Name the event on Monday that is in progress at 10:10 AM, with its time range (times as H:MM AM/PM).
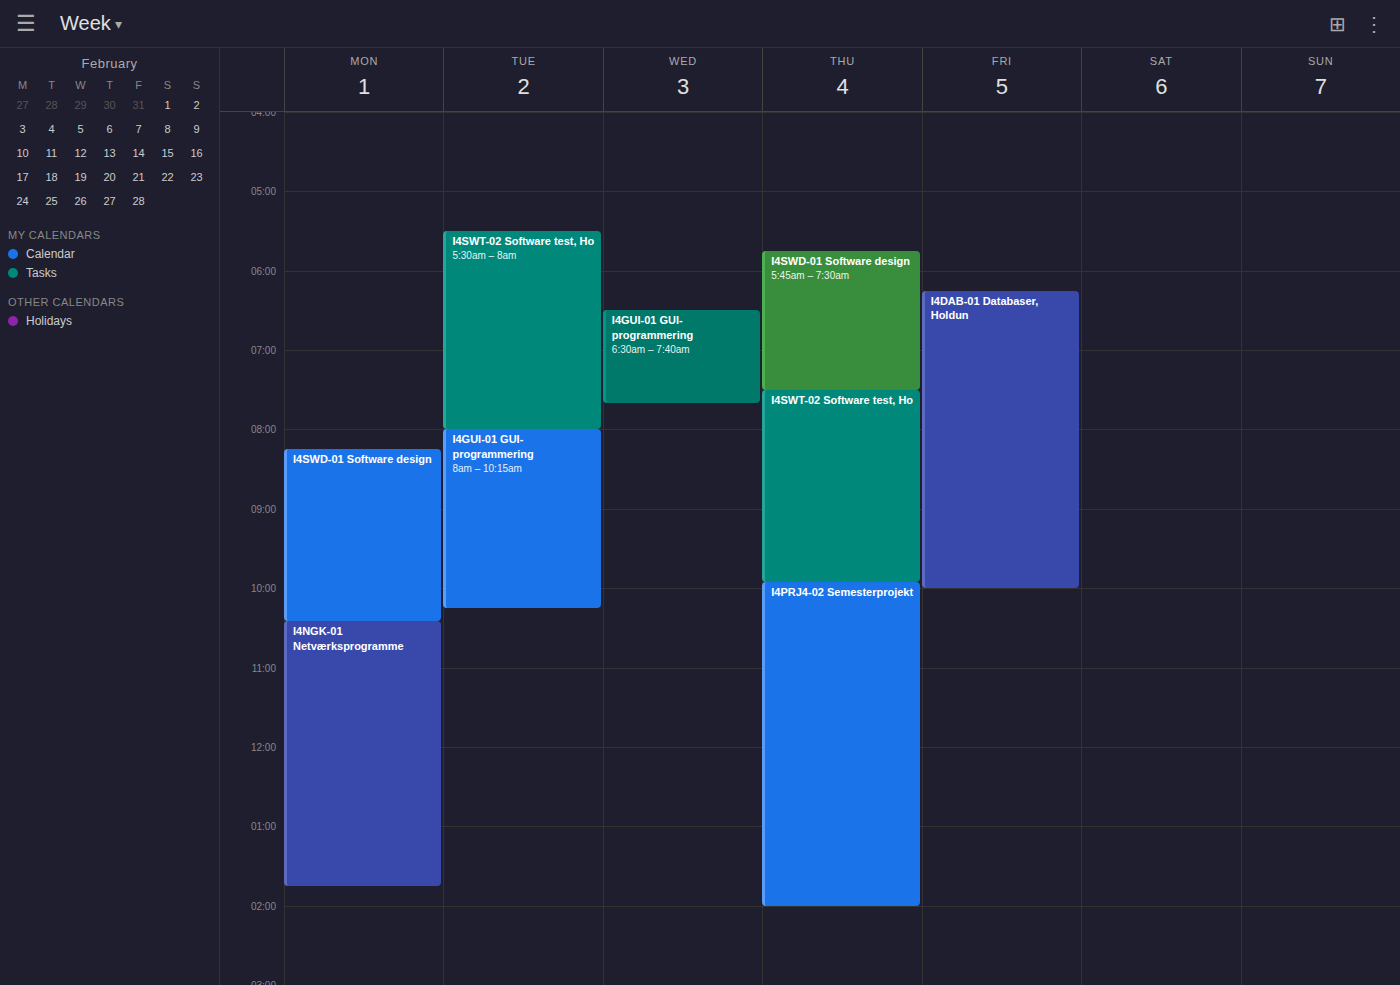
"I4SWD-01 Software design", 8:15 AM to 10:25 AM